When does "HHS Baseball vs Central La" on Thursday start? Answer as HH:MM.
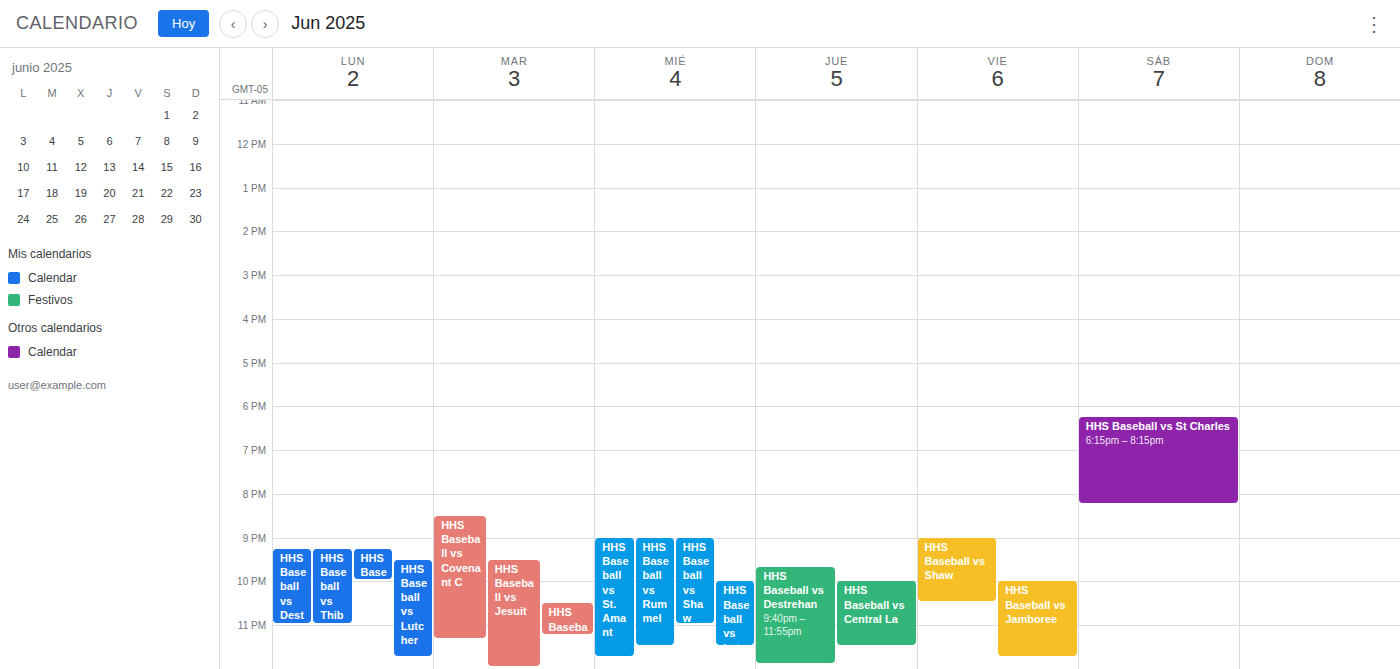
22:00